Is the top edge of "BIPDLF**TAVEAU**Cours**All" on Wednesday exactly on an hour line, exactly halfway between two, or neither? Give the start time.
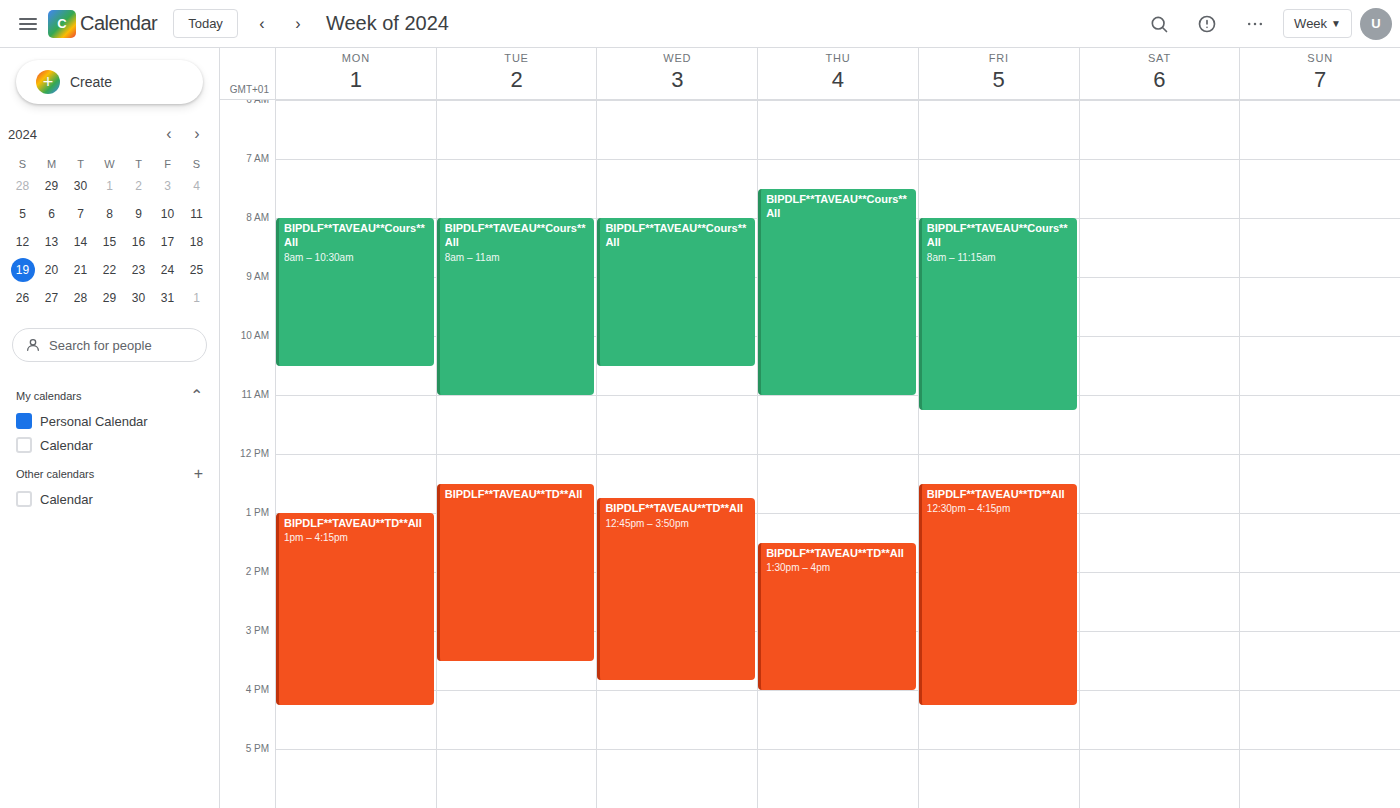
8:00 AM -- exactly on the 8 AM line.